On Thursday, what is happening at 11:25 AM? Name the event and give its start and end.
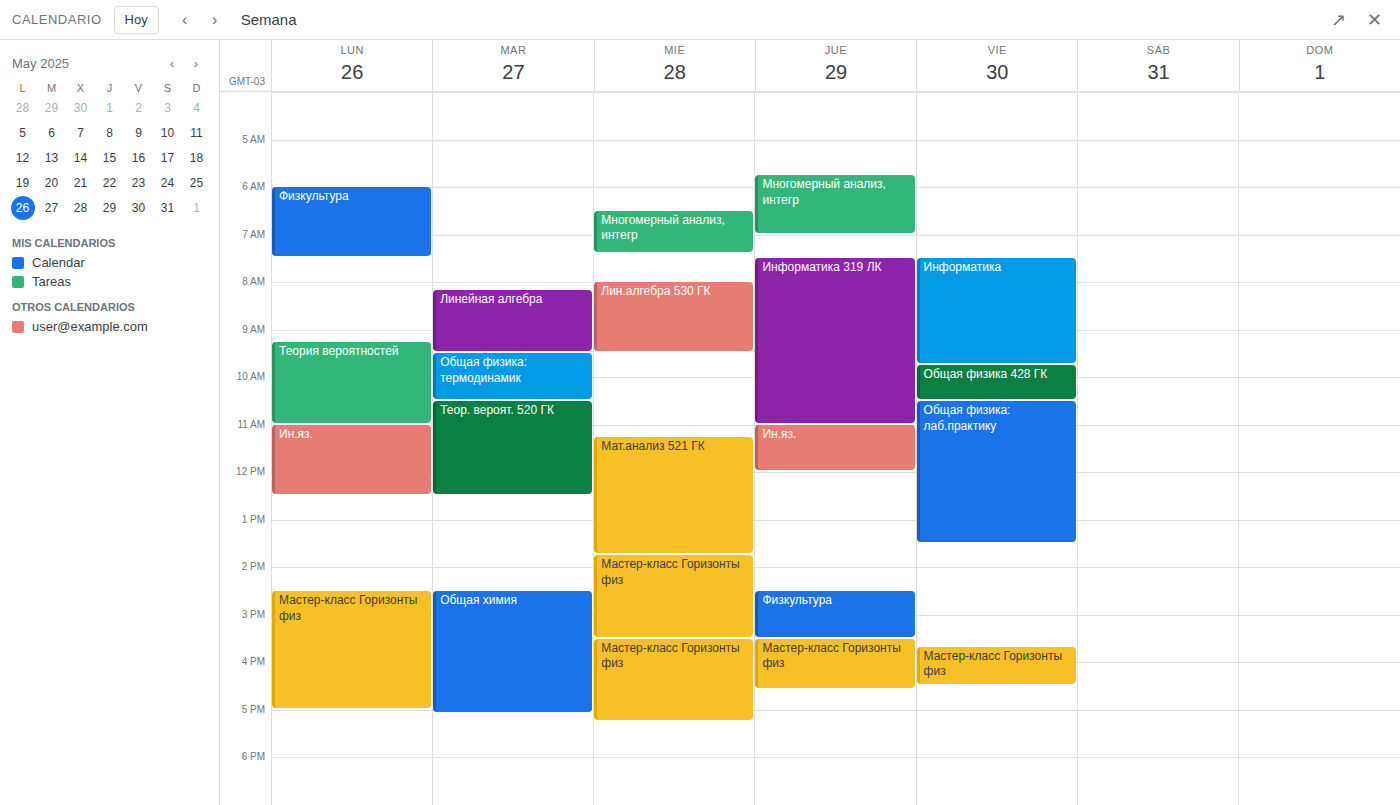
"Ин.яз.", 11:00 AM to 12:00 PM